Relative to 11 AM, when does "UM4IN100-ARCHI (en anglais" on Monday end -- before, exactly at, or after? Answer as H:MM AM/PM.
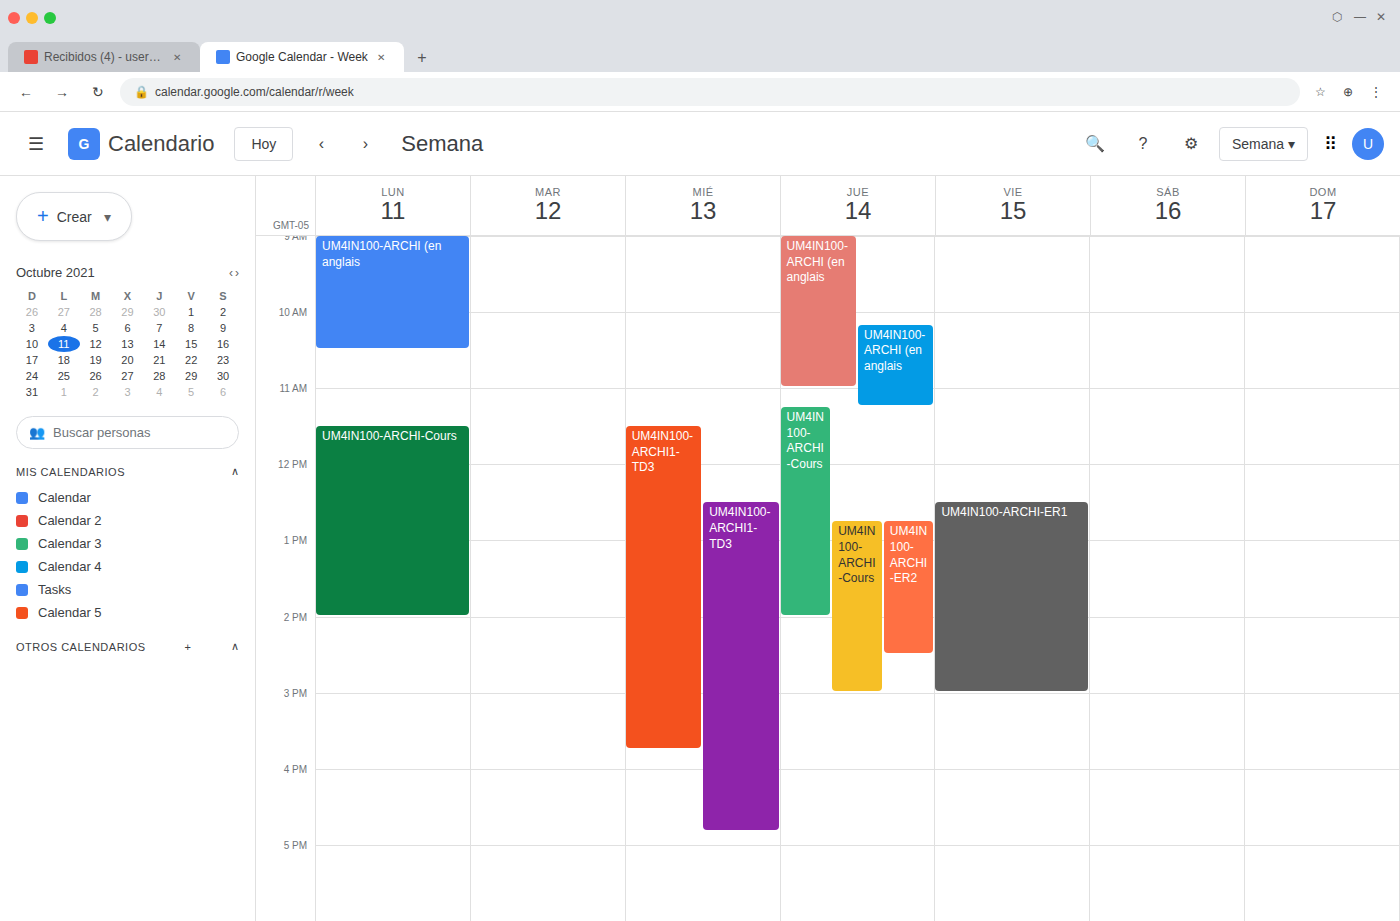
10:30 AM -- before 11 AM, 30 minutes above the 11 AM line.